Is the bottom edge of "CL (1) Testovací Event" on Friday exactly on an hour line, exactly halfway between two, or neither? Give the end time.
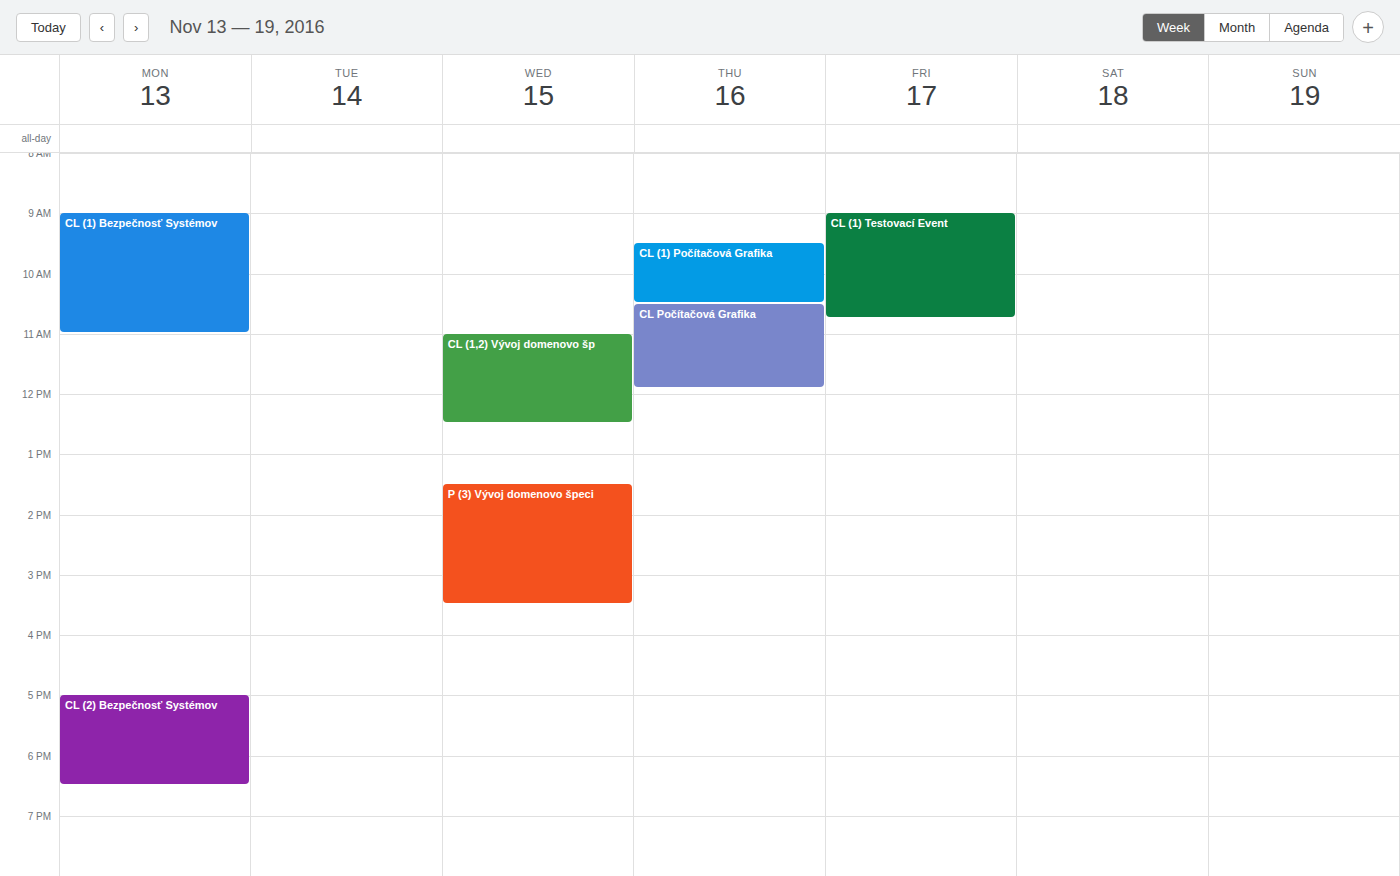
10:45 AM -- neither: three quarters of the way from the 10 AM line to the 11 AM line.